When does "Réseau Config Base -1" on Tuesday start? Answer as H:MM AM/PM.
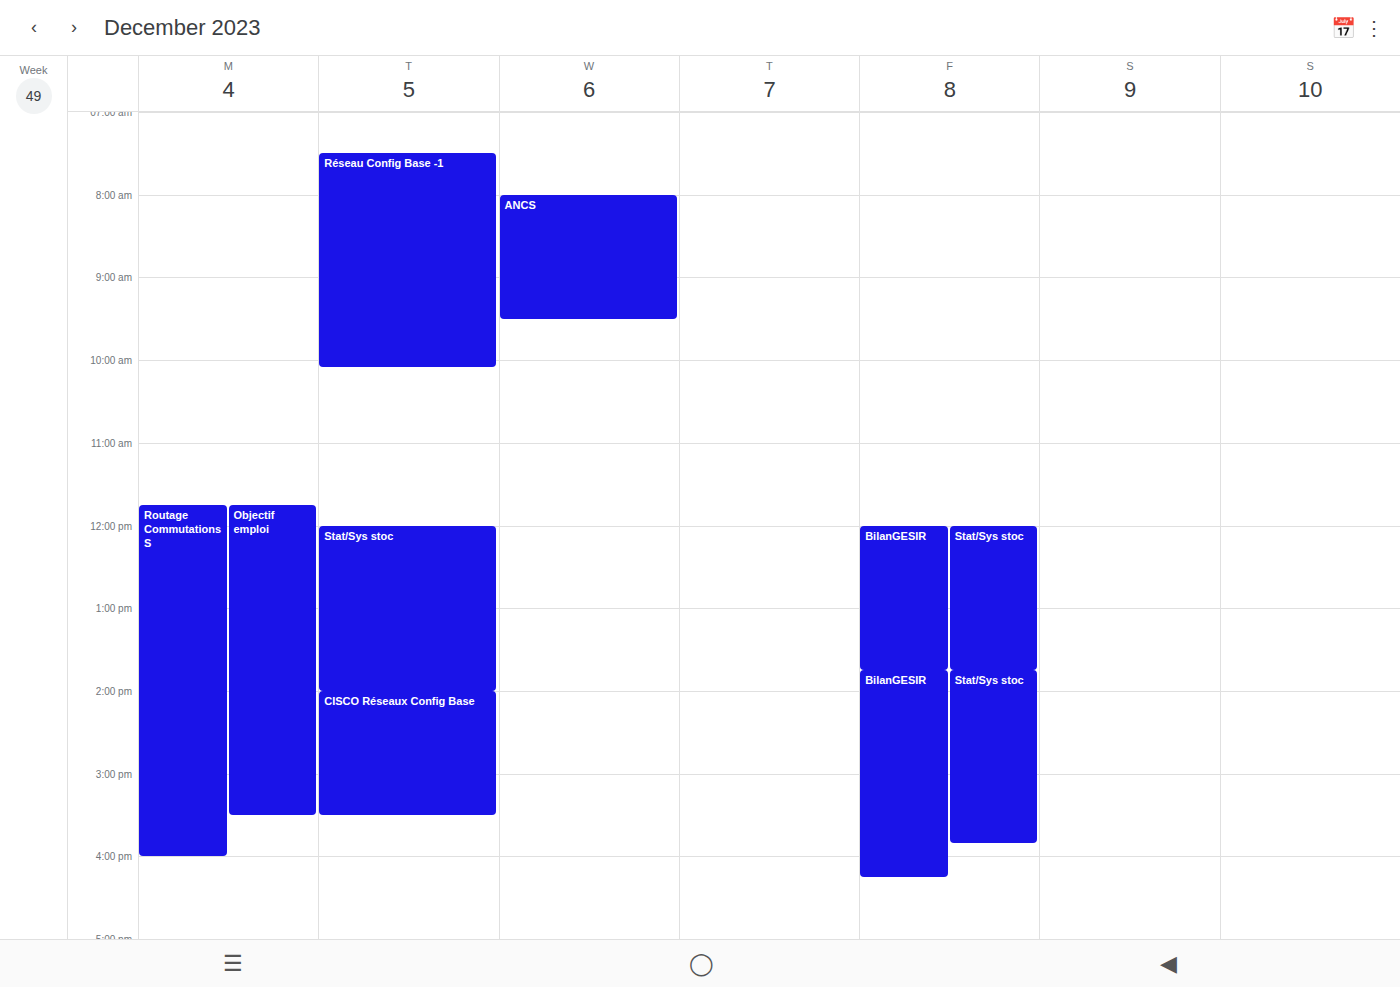
7:30 AM